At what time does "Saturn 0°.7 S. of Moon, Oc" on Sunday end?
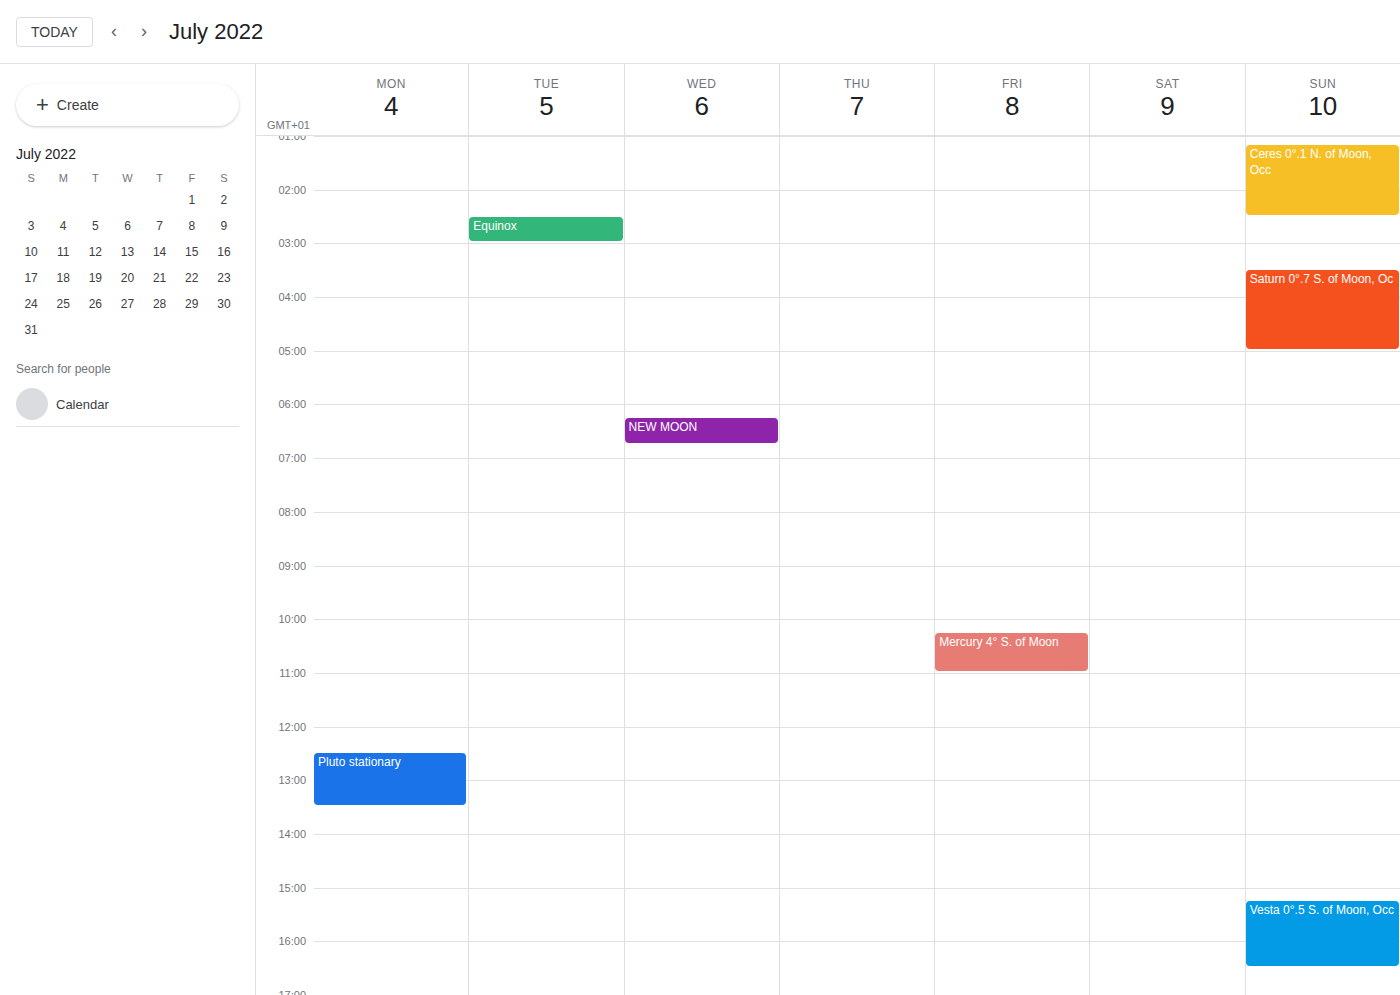
5:00 AM